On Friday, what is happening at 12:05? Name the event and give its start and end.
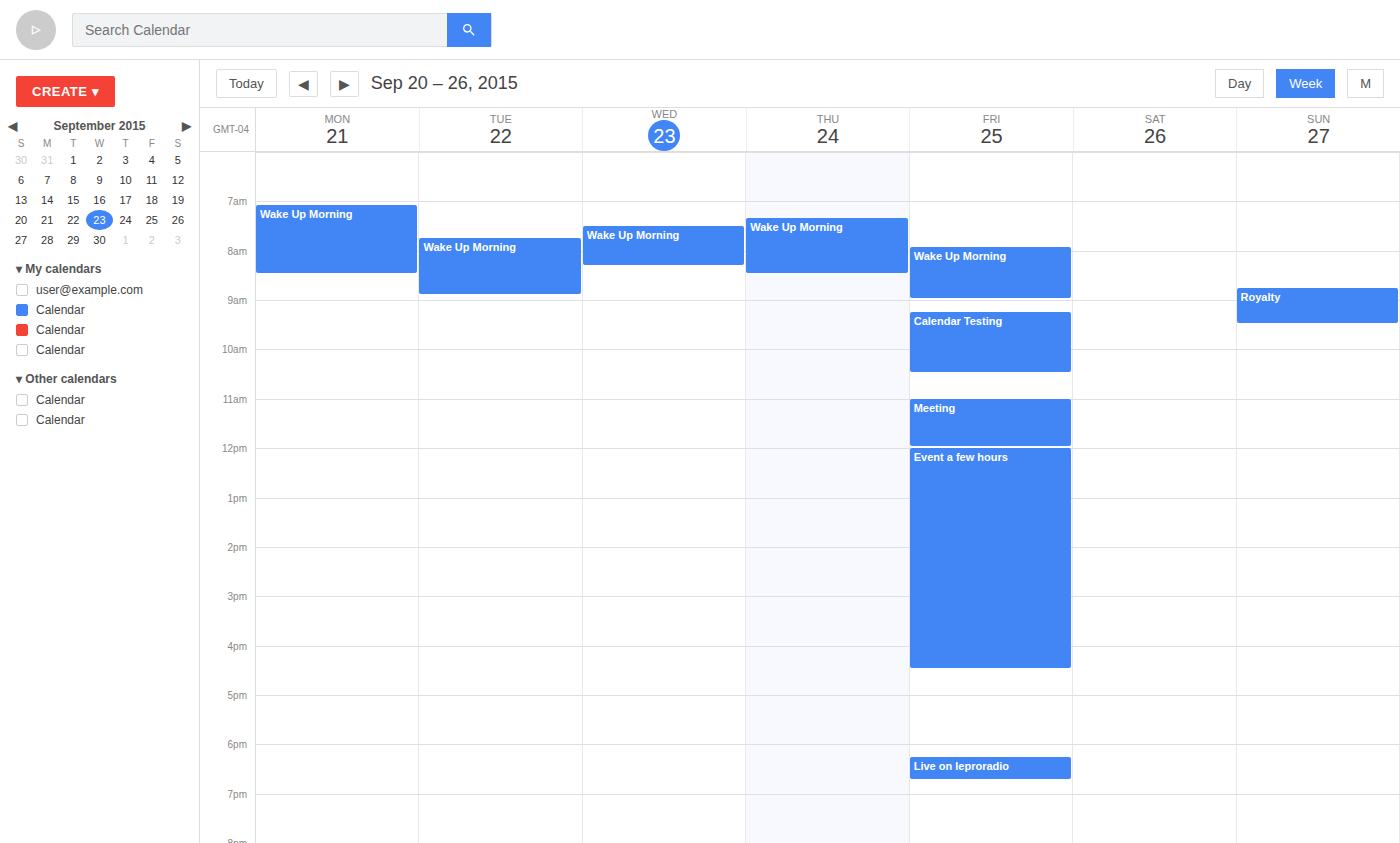
"Event a few hours", 12:00 to 16:30